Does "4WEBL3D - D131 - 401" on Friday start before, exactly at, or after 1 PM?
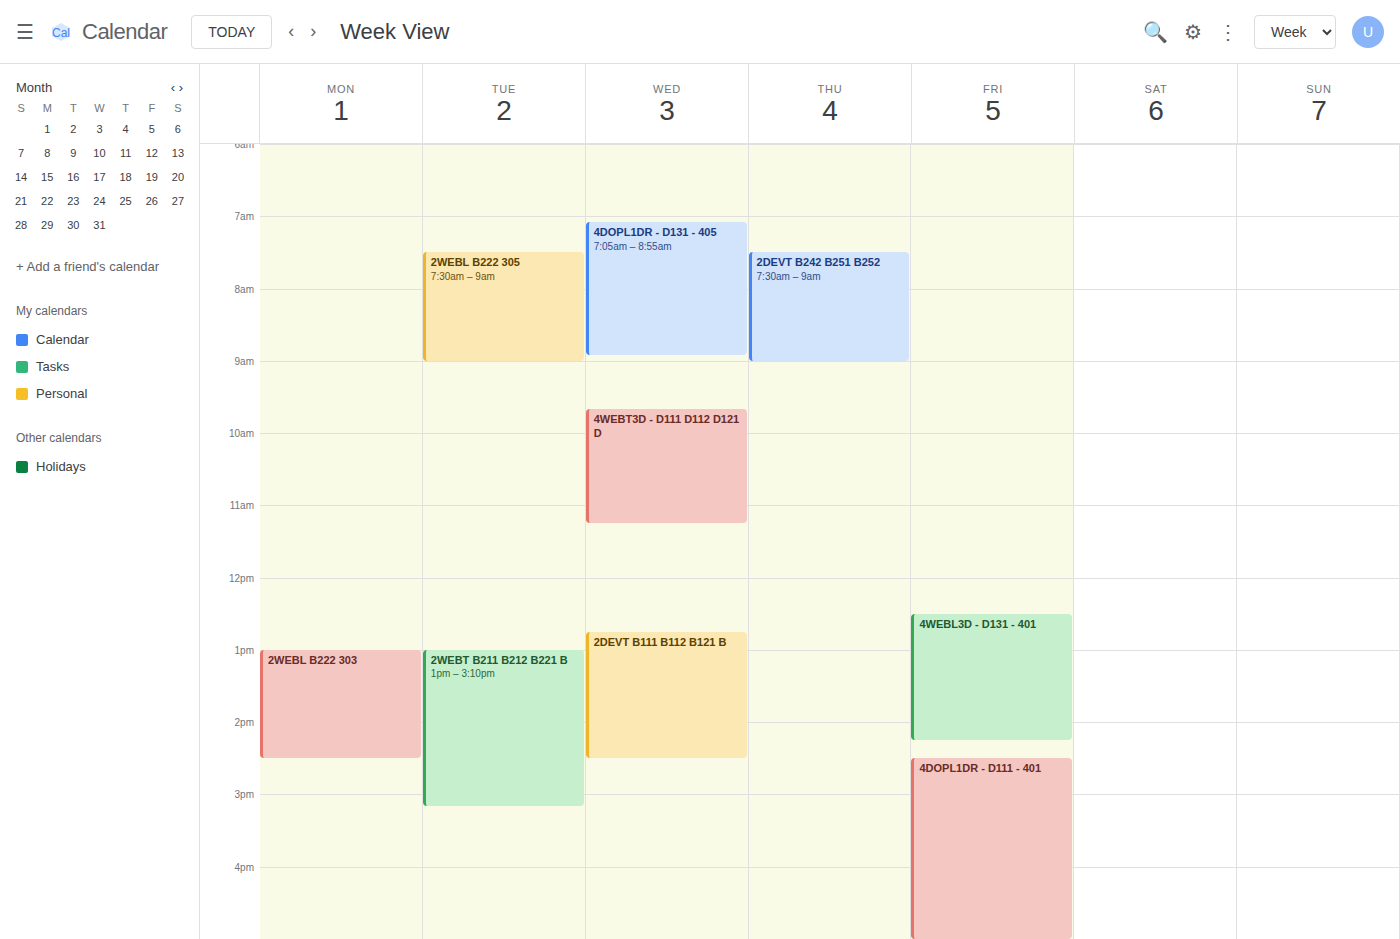
12:30 PM -- before 1 PM, 30 minutes above the 1 PM line.